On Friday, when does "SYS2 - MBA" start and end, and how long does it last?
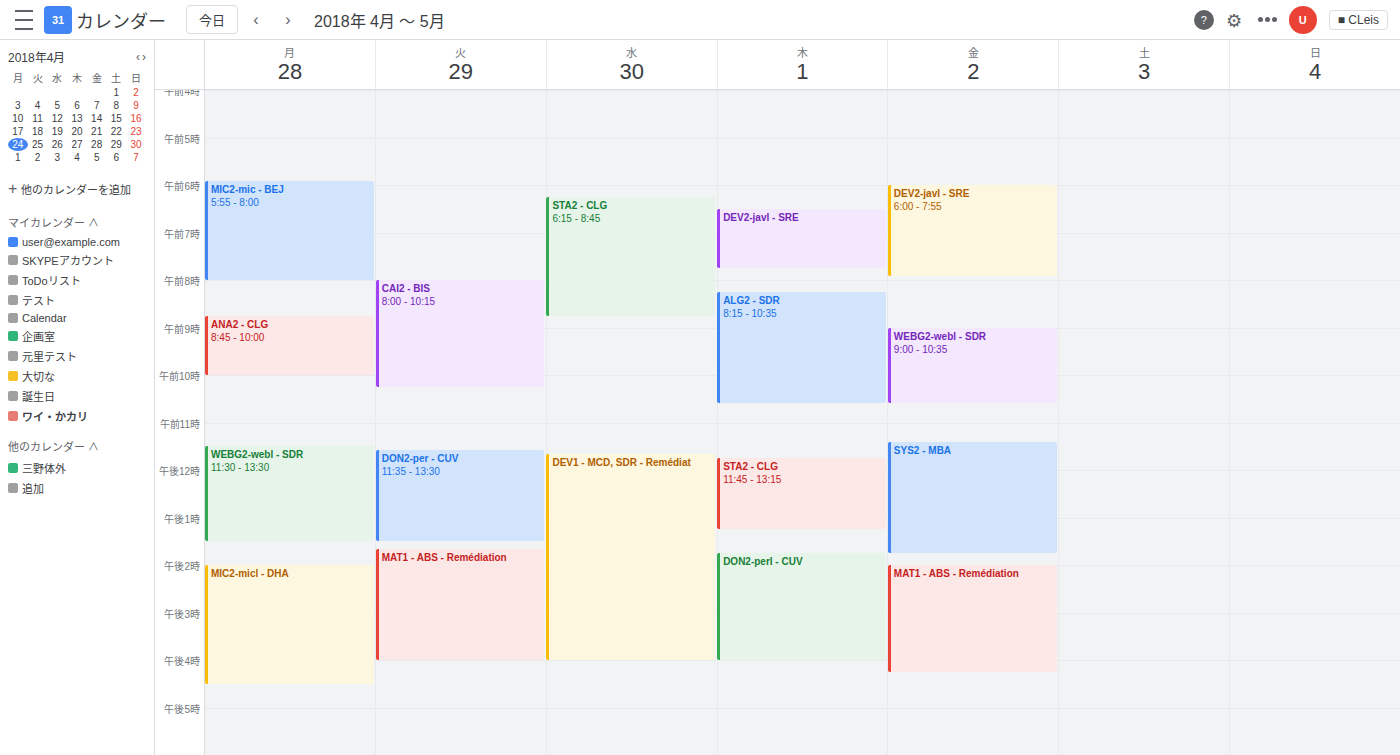
11:25 to 13:45, 2 hours 20 minutes